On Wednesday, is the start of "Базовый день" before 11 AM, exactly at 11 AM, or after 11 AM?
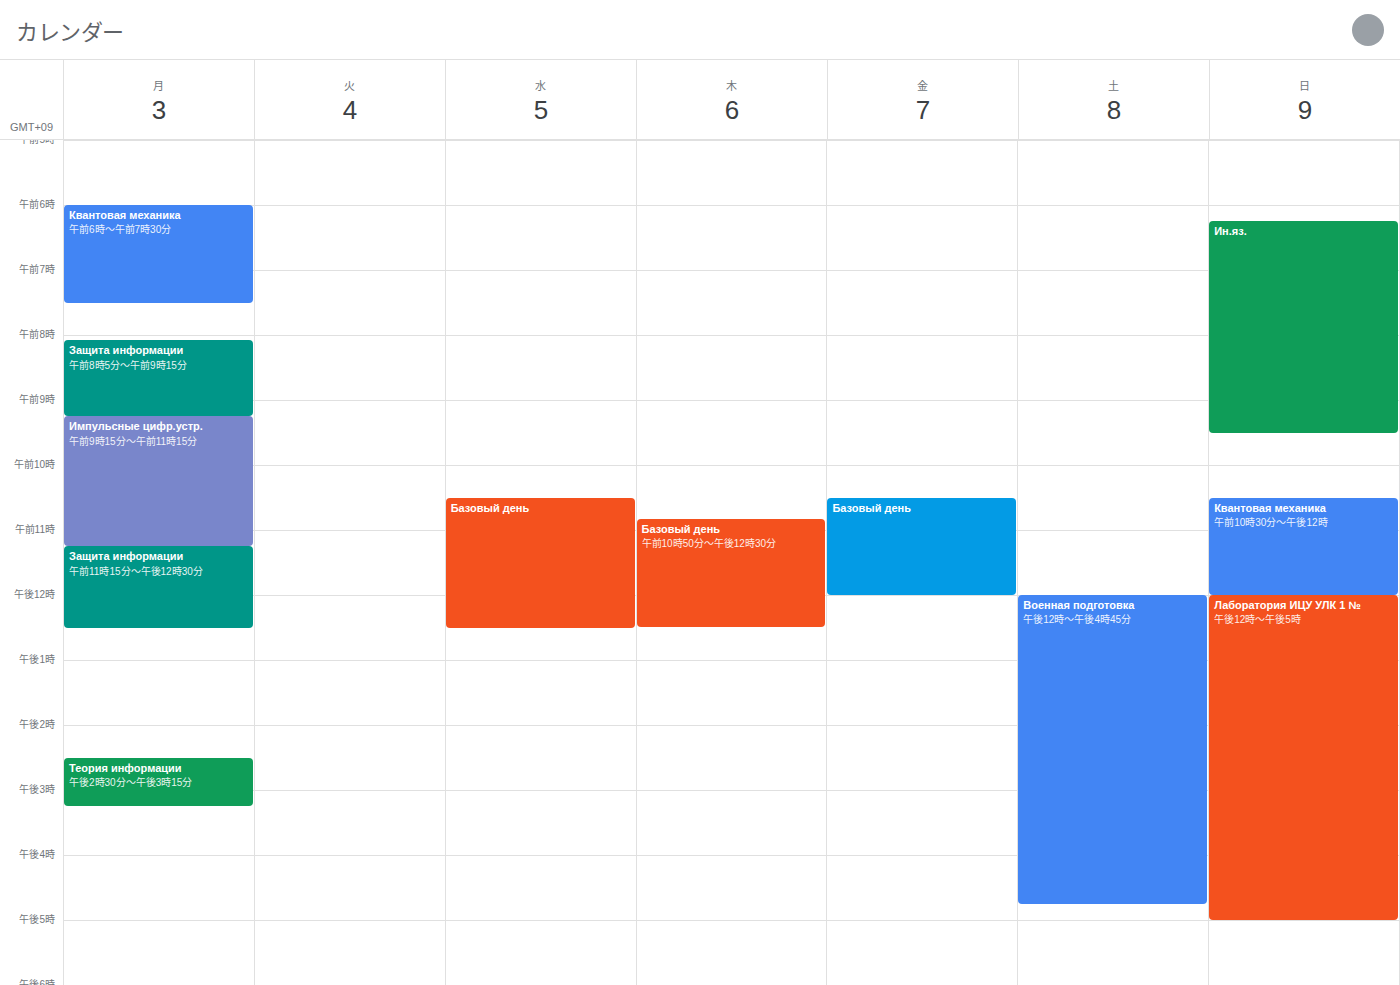
10:30 AM -- before 11 AM, 30 minutes above the 11 AM line.